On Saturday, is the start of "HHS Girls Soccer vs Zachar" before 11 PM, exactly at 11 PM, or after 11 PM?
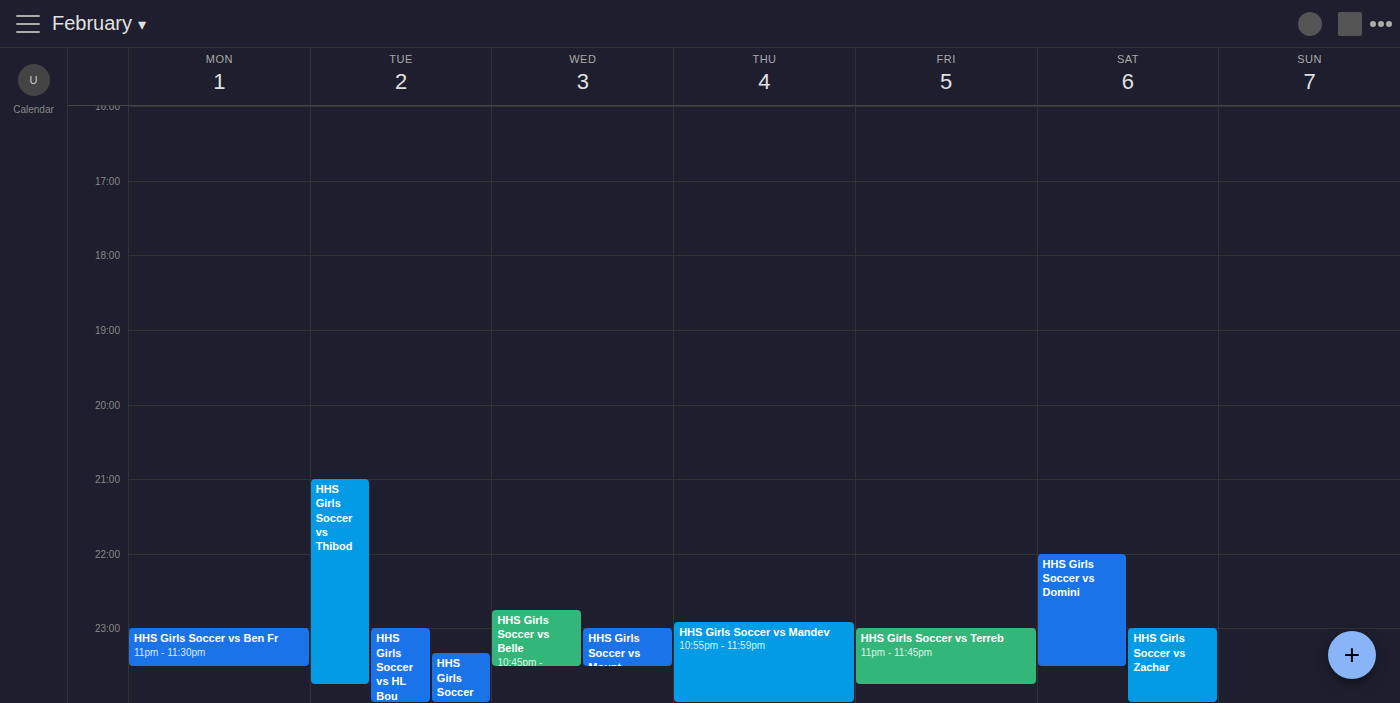
11:00 PM -- exactly at 11 PM, on the 11 PM line.